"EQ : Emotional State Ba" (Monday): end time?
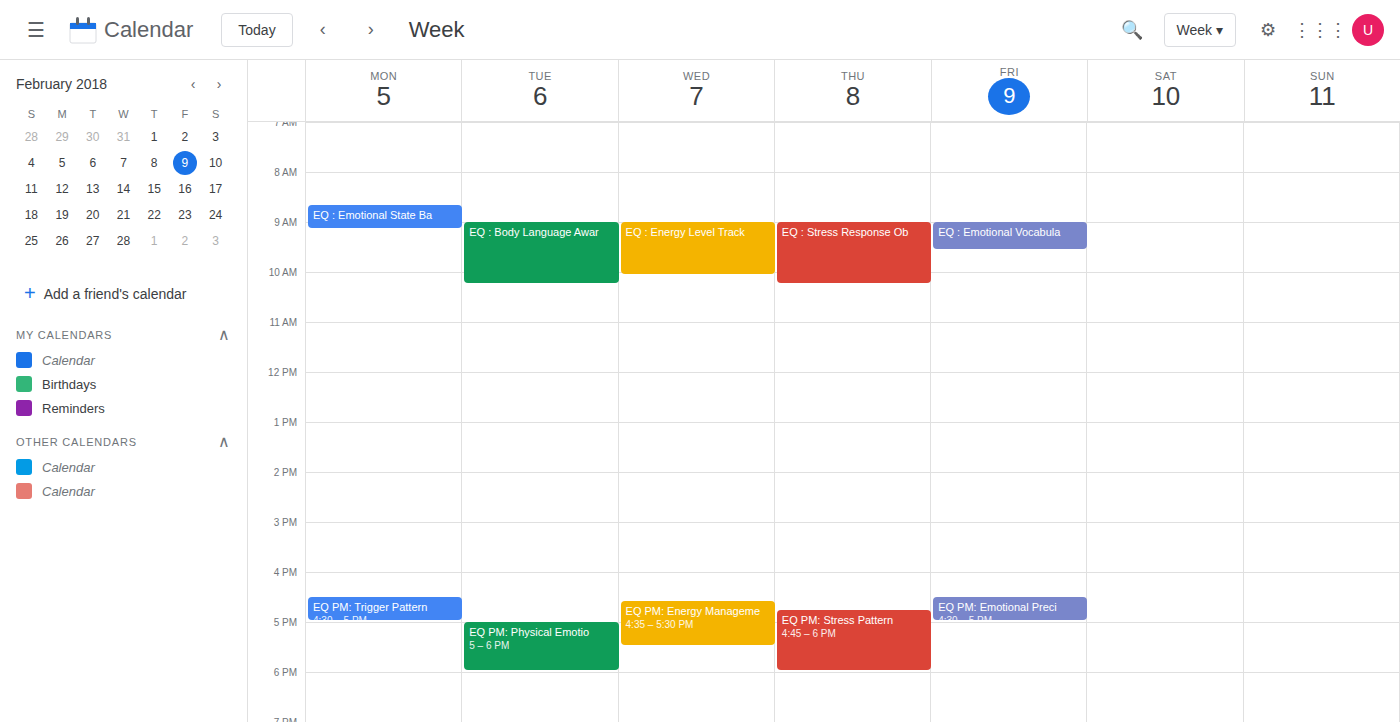
9:10 AM